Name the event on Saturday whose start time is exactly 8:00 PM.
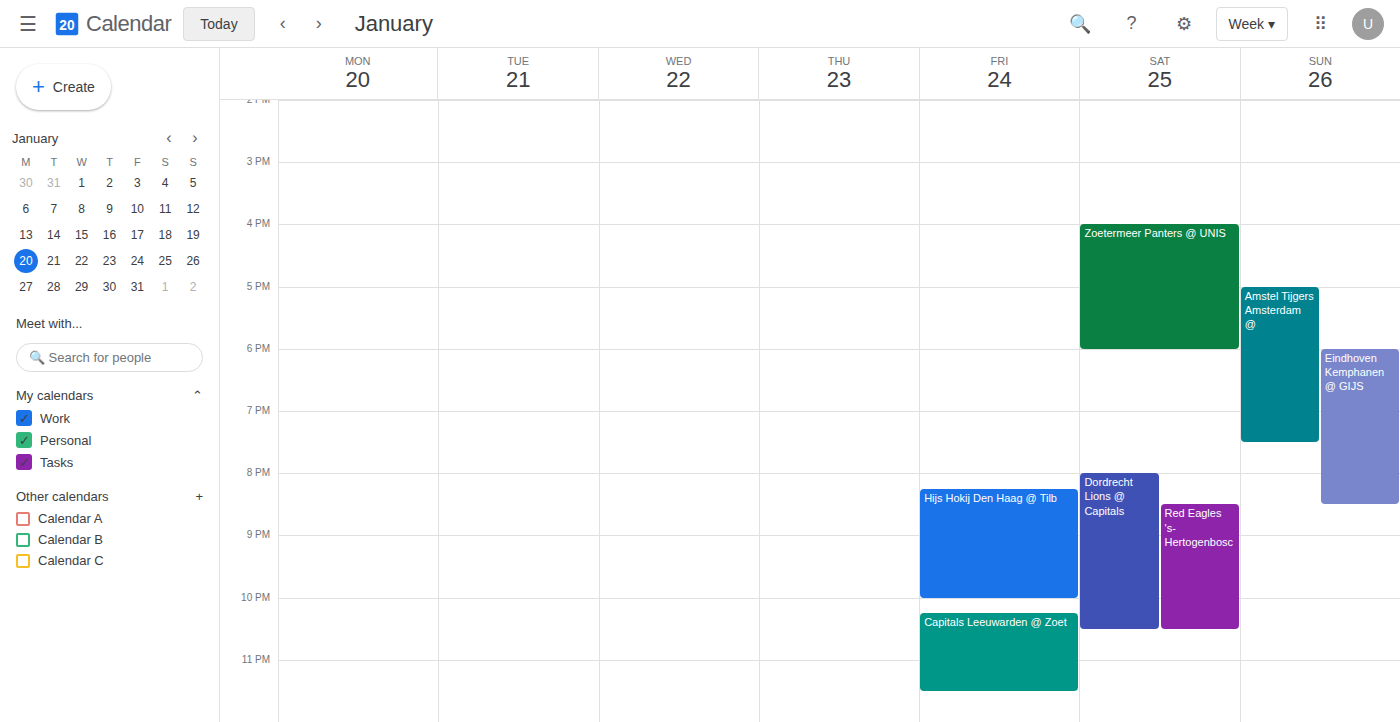
"Dordrecht Lions @ Capitals"